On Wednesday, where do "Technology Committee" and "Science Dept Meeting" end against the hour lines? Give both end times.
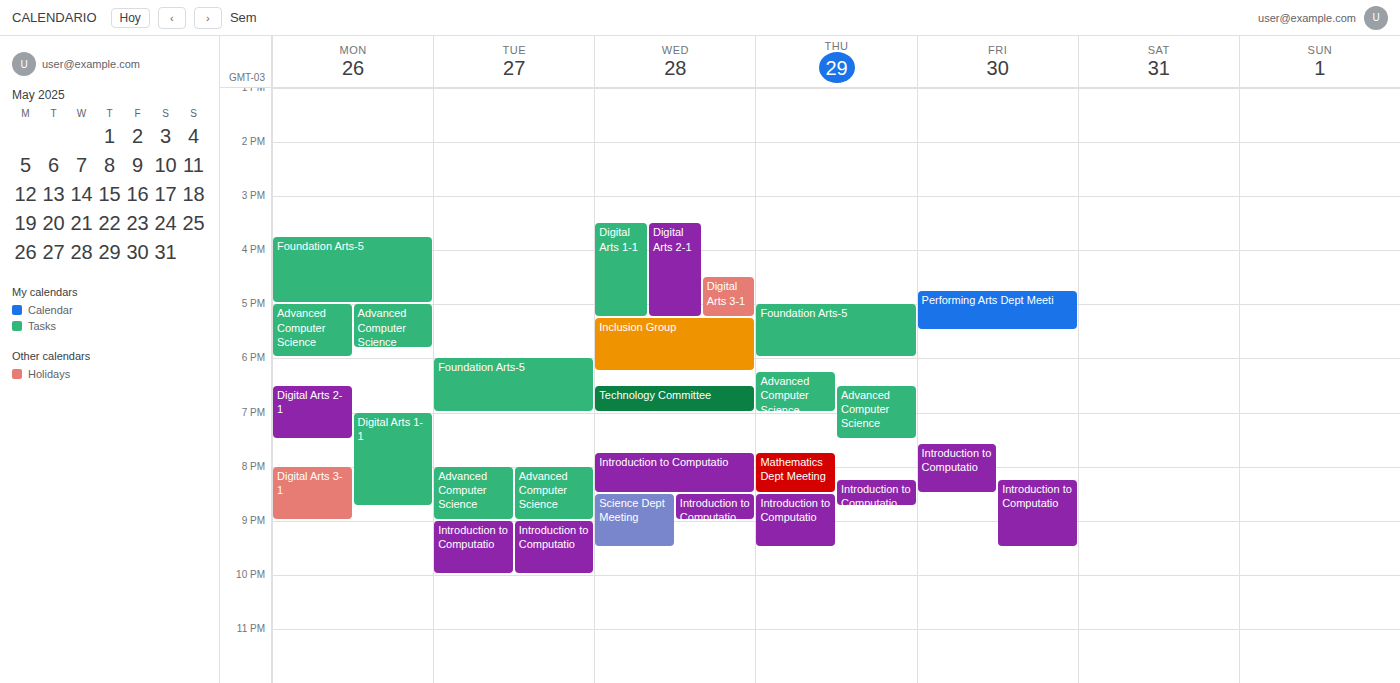
"Technology Committee": 7:00 PM, exactly on the 7 PM line. "Science Dept Meeting": 9:30 PM, halfway between the 9 PM and 10 PM lines.